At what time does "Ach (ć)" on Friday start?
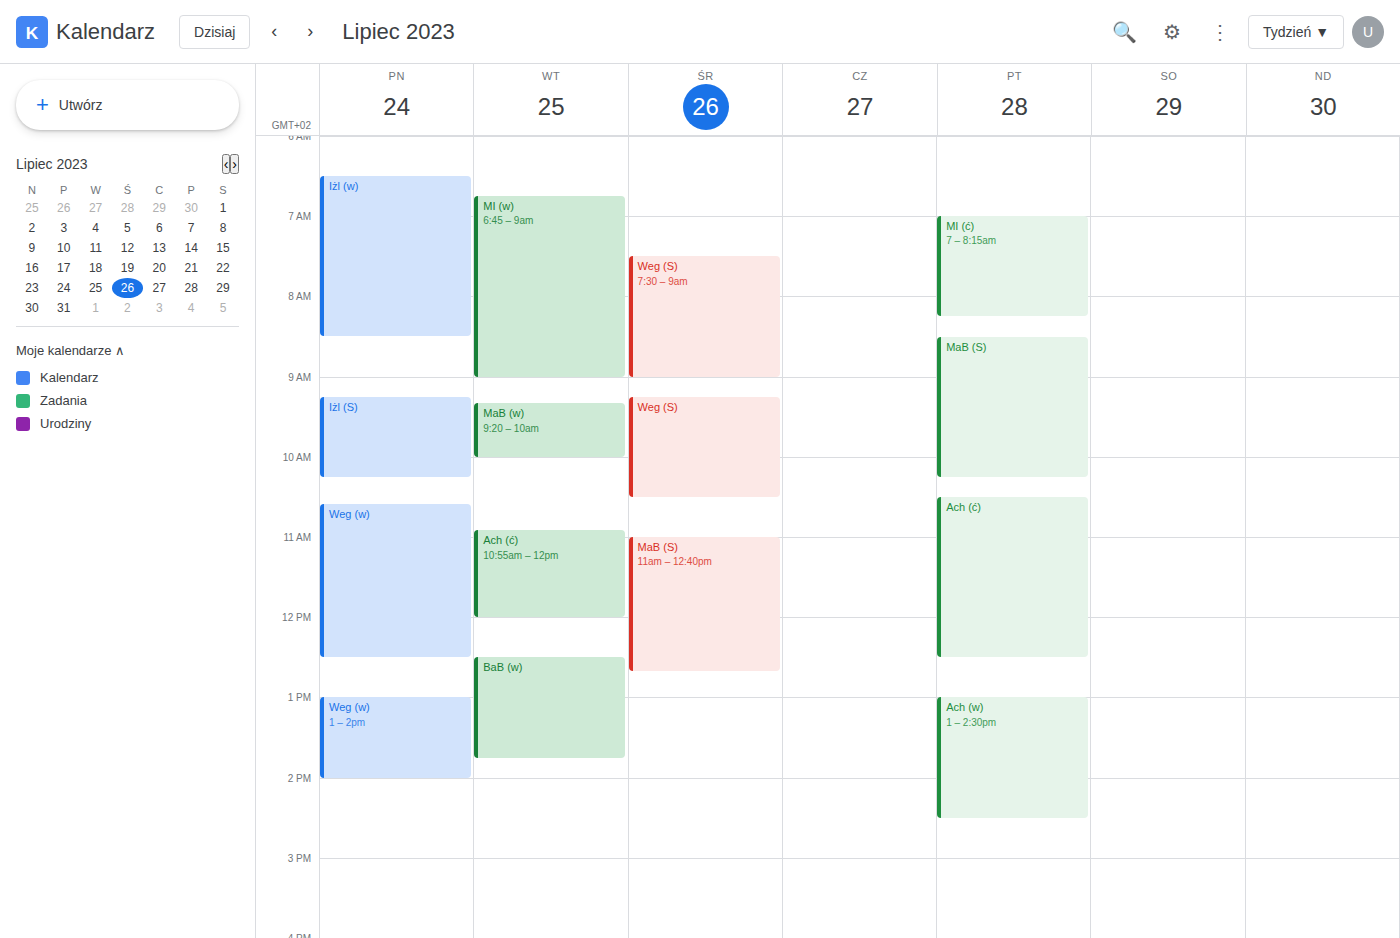
10:30 AM